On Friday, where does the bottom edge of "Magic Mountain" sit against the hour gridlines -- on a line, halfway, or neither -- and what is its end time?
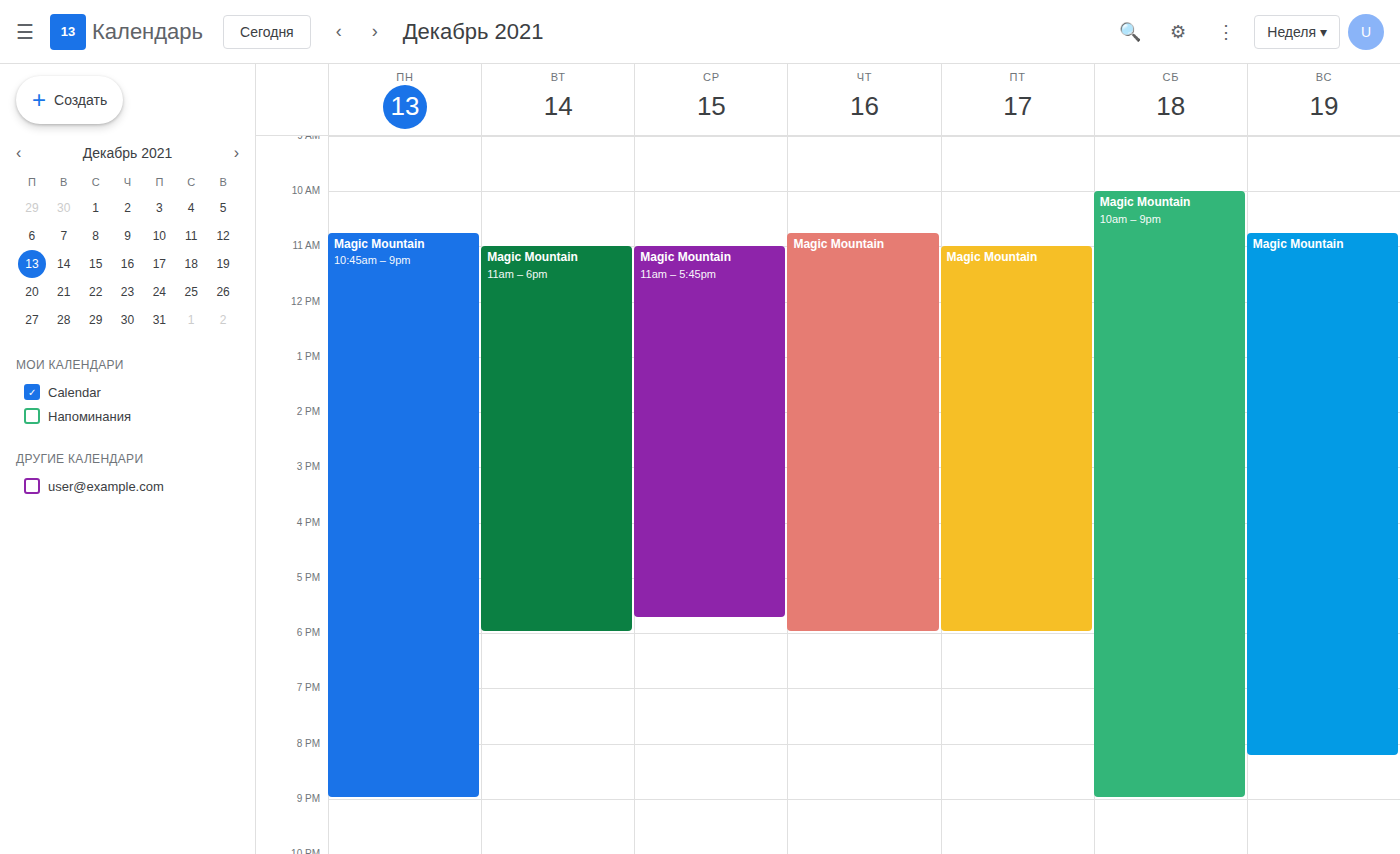
6:00 PM -- exactly on the 6 PM line.